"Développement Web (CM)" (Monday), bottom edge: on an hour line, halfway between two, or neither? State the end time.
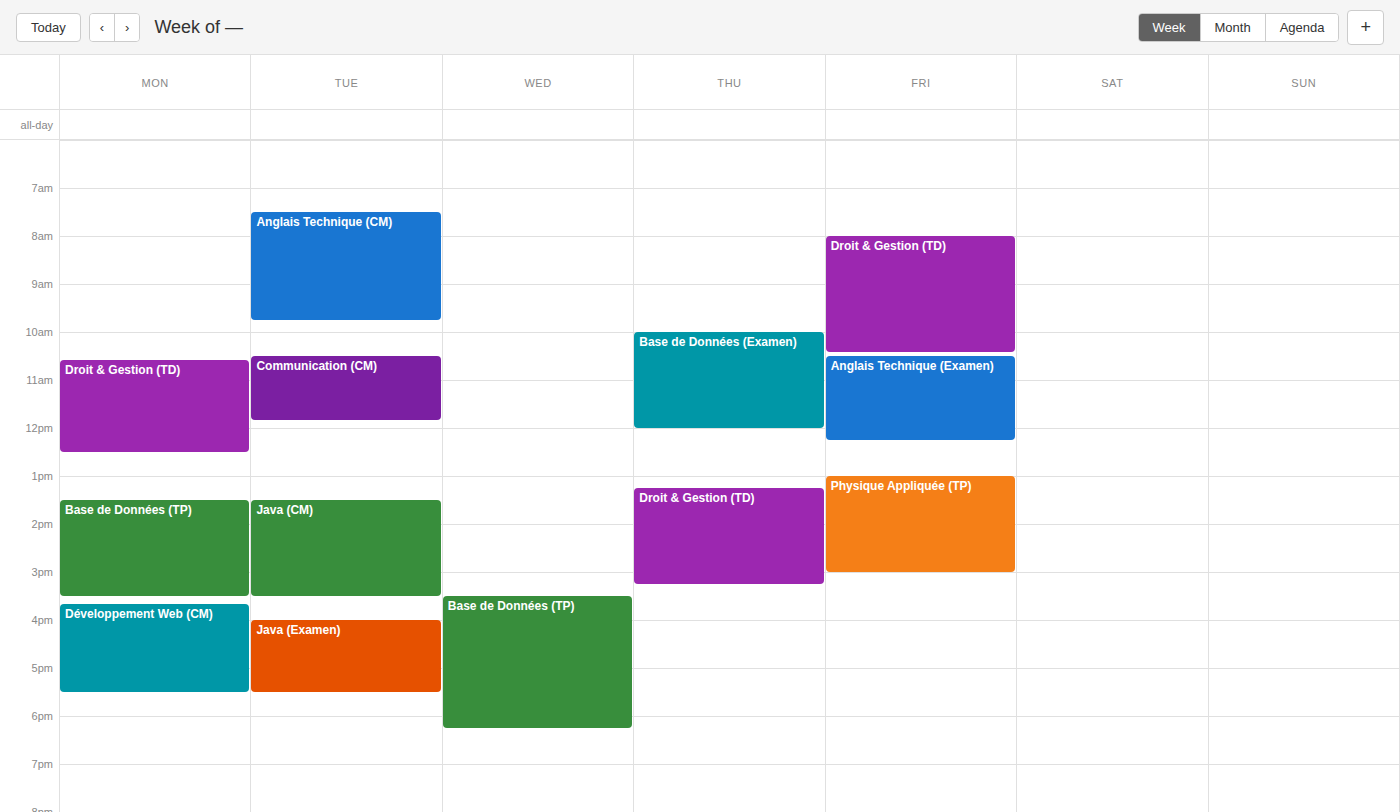
5:30 PM -- halfway between the 5 PM and 6 PM lines.